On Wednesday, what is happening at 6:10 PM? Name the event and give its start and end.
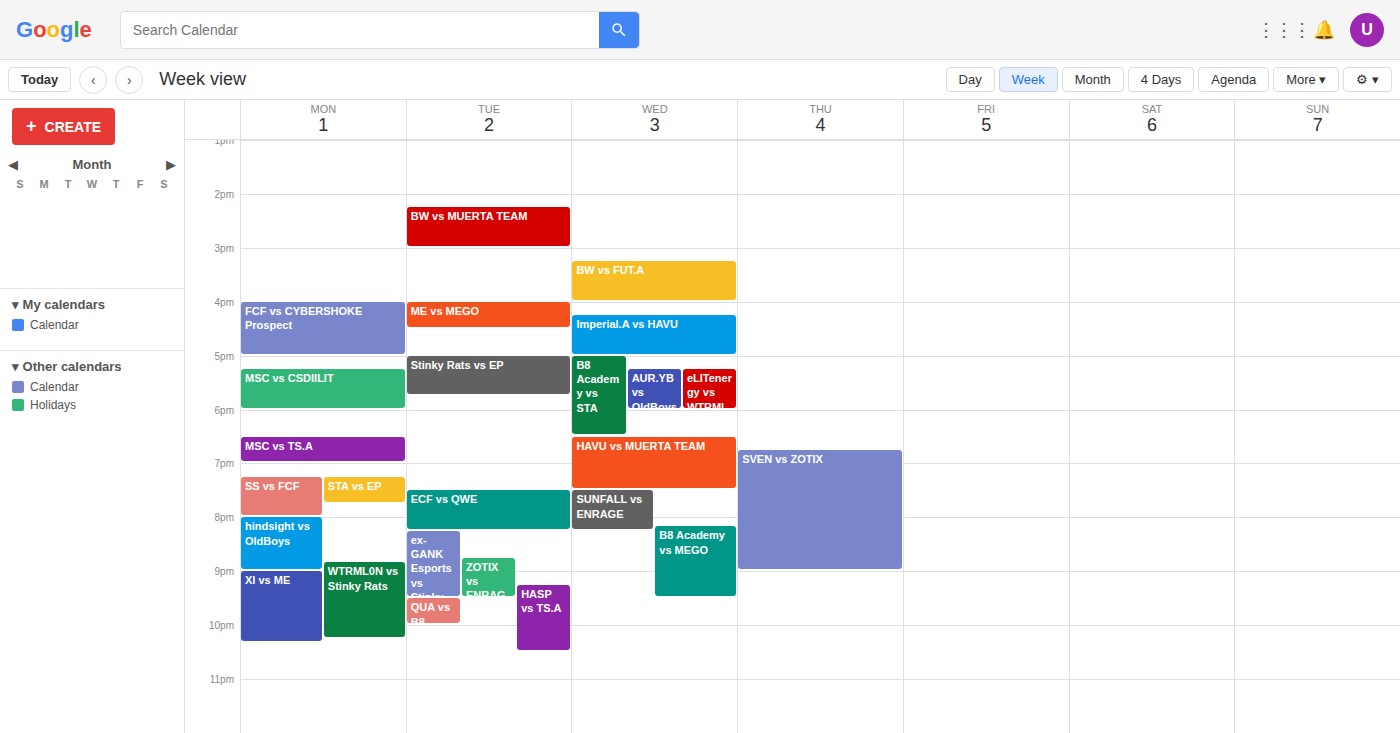
"B8 Academy vs STA", 5:00 PM to 6:30 PM